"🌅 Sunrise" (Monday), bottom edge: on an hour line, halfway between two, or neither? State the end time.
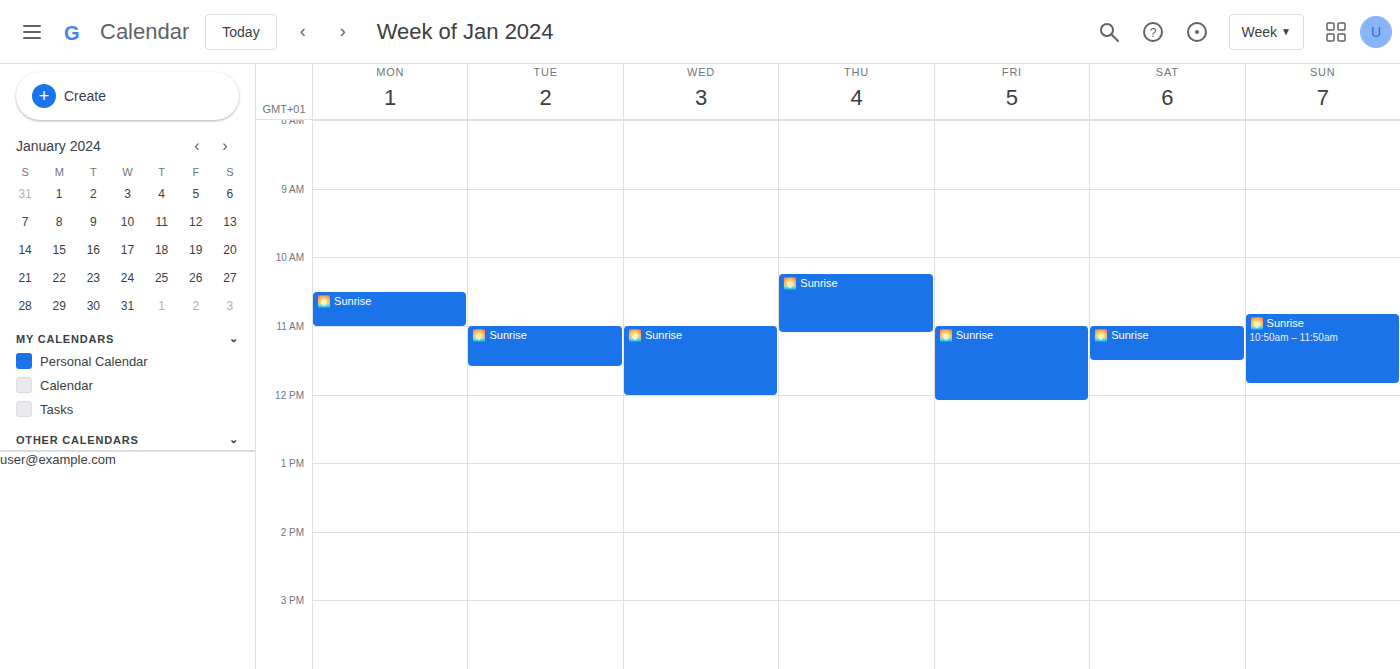
11:00 AM -- exactly on the 11 AM line.